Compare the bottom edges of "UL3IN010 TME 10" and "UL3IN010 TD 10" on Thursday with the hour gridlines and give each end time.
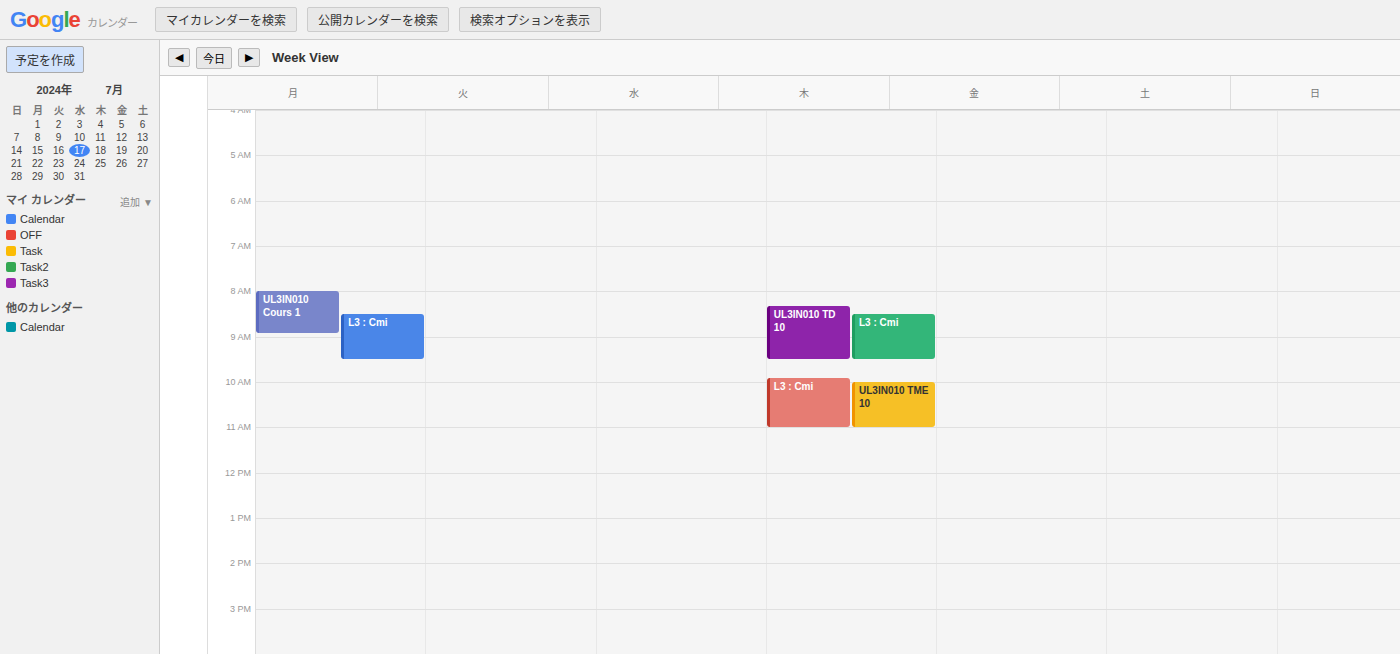
"UL3IN010 TME 10": 11:00 AM, exactly on the 11 AM line. "UL3IN010 TD 10": 9:30 AM, halfway between the 9 AM and 10 AM lines.